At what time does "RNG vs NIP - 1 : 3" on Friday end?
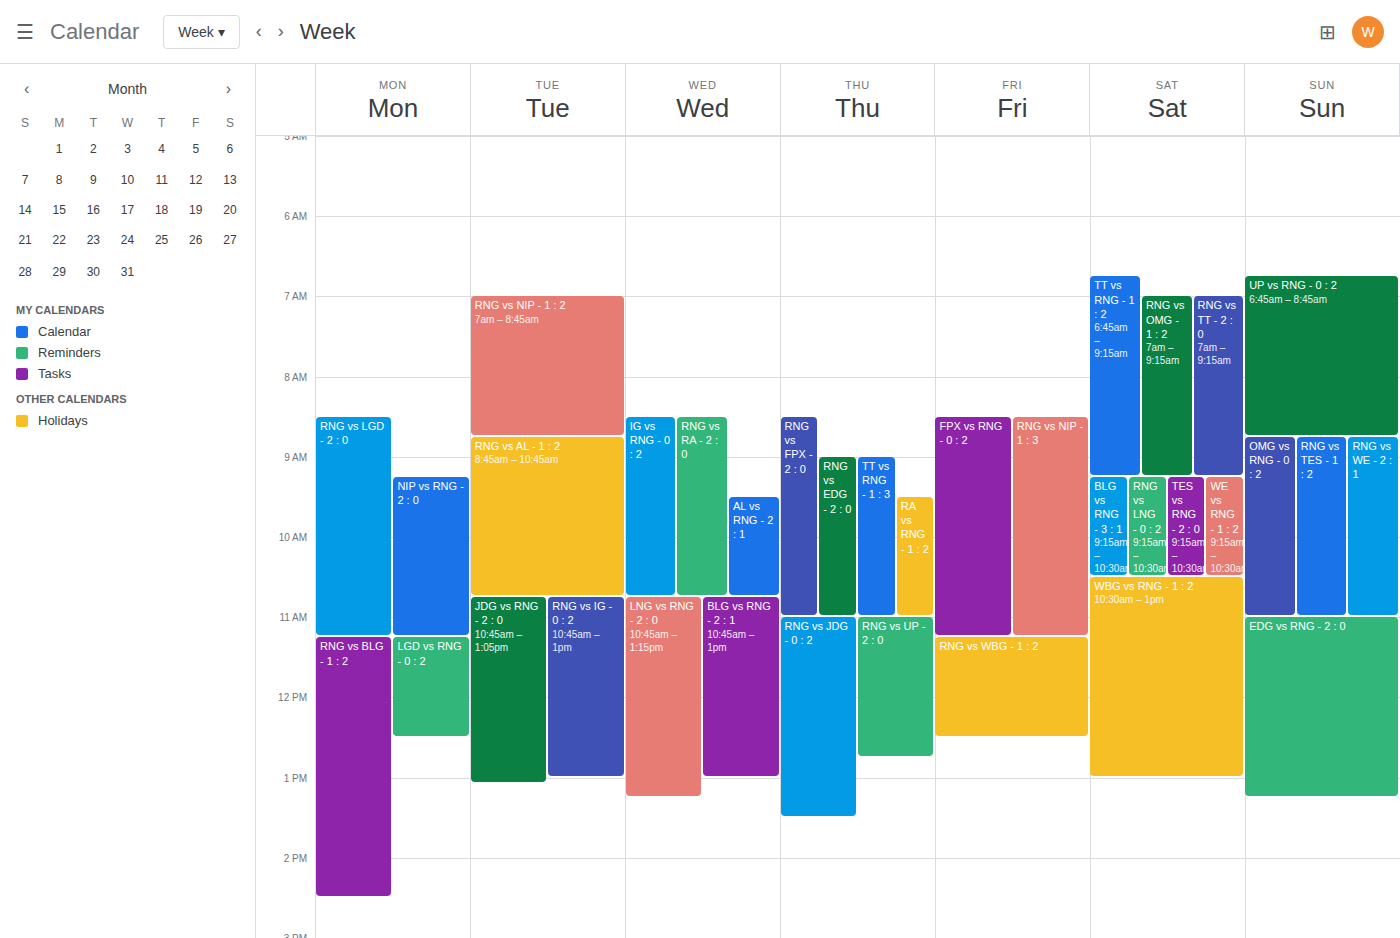
11:15 AM